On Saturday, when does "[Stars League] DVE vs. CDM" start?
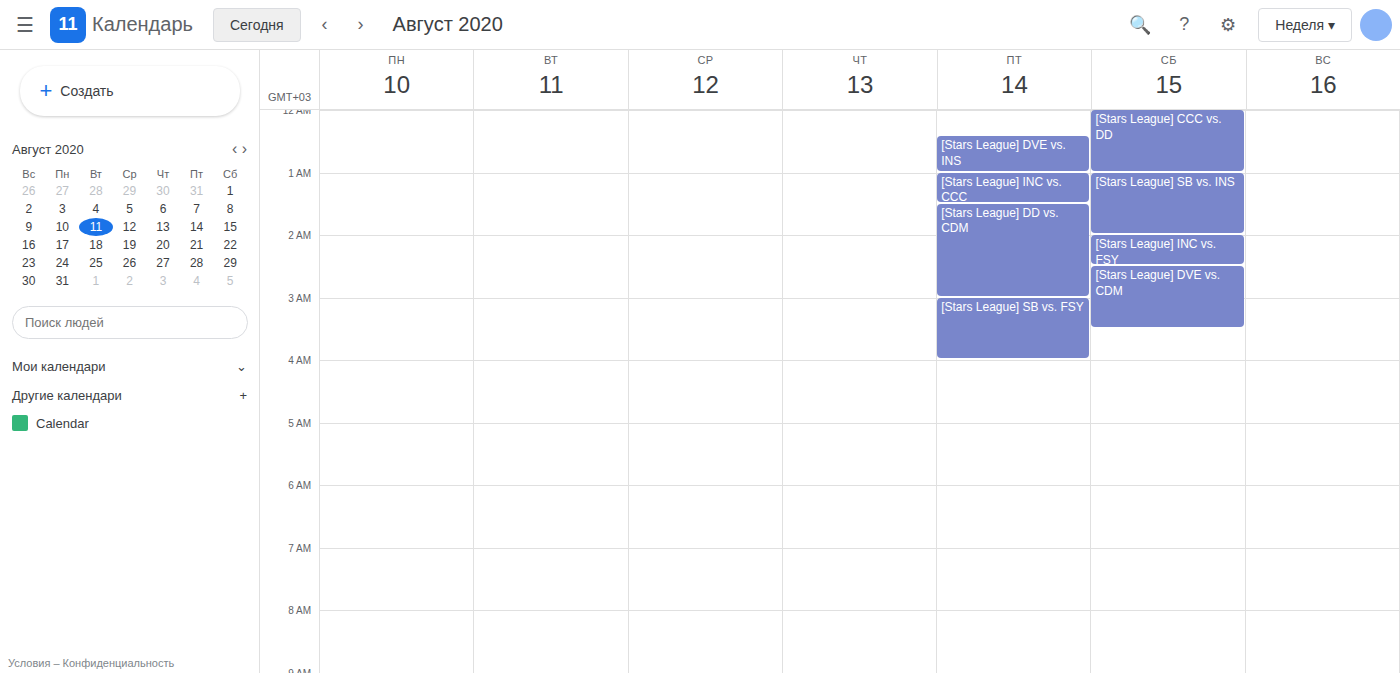
02:30